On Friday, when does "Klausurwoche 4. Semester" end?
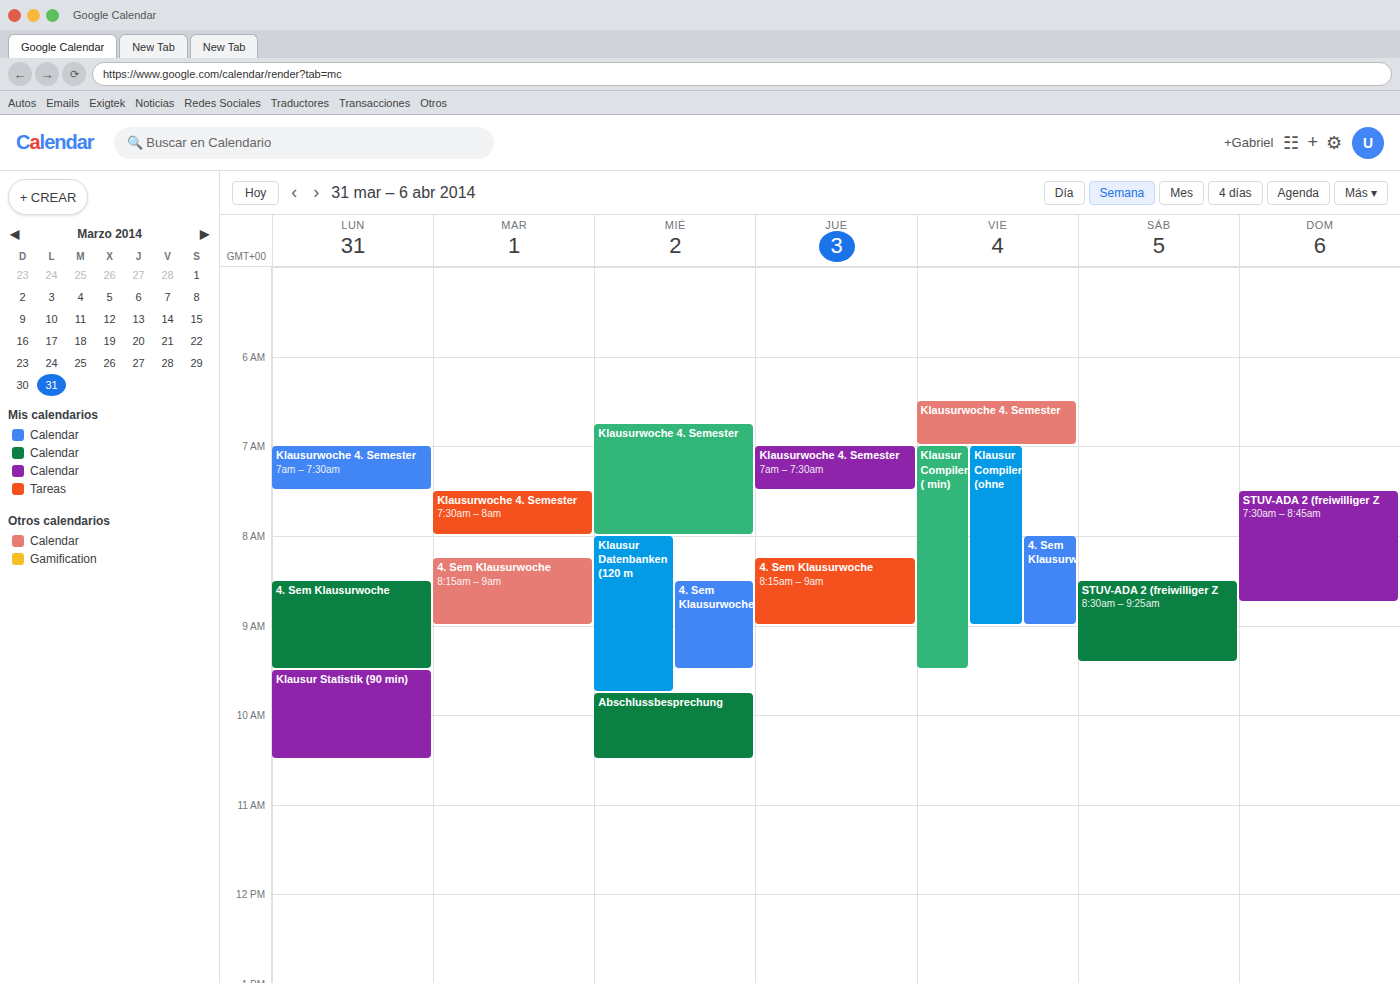
7:00 AM